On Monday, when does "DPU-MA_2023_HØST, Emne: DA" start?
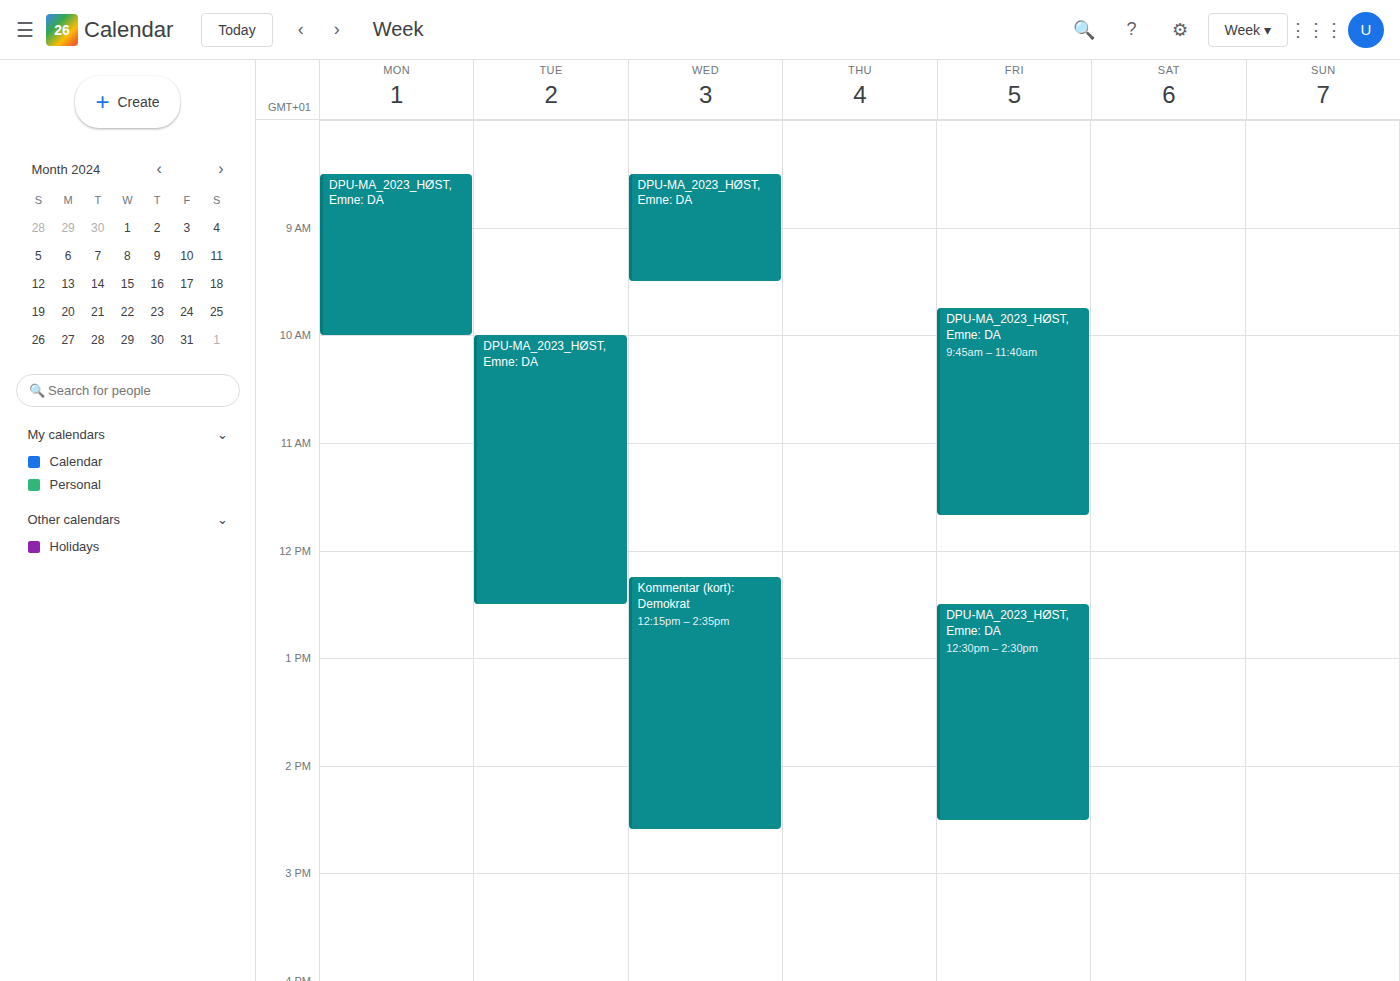
08:30